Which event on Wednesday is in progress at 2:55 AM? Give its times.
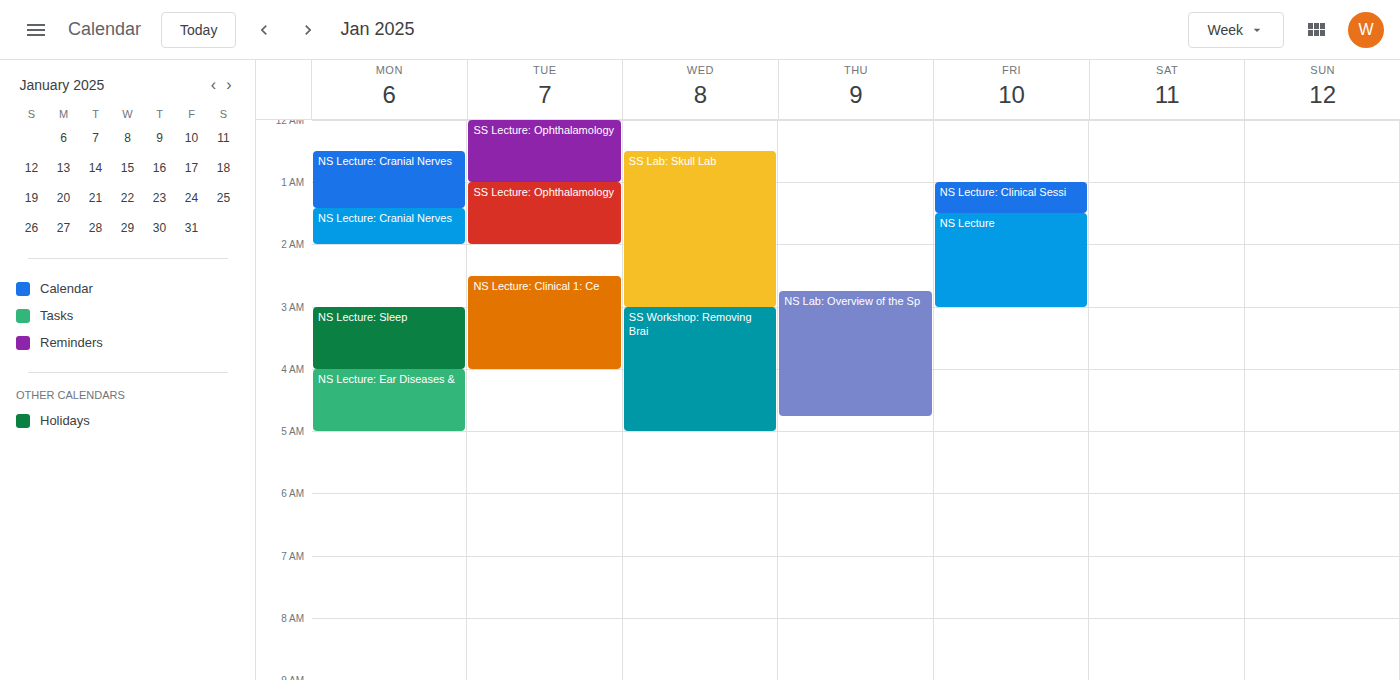
"SS Lab: Skull Lab", 12:30 AM to 3:00 AM